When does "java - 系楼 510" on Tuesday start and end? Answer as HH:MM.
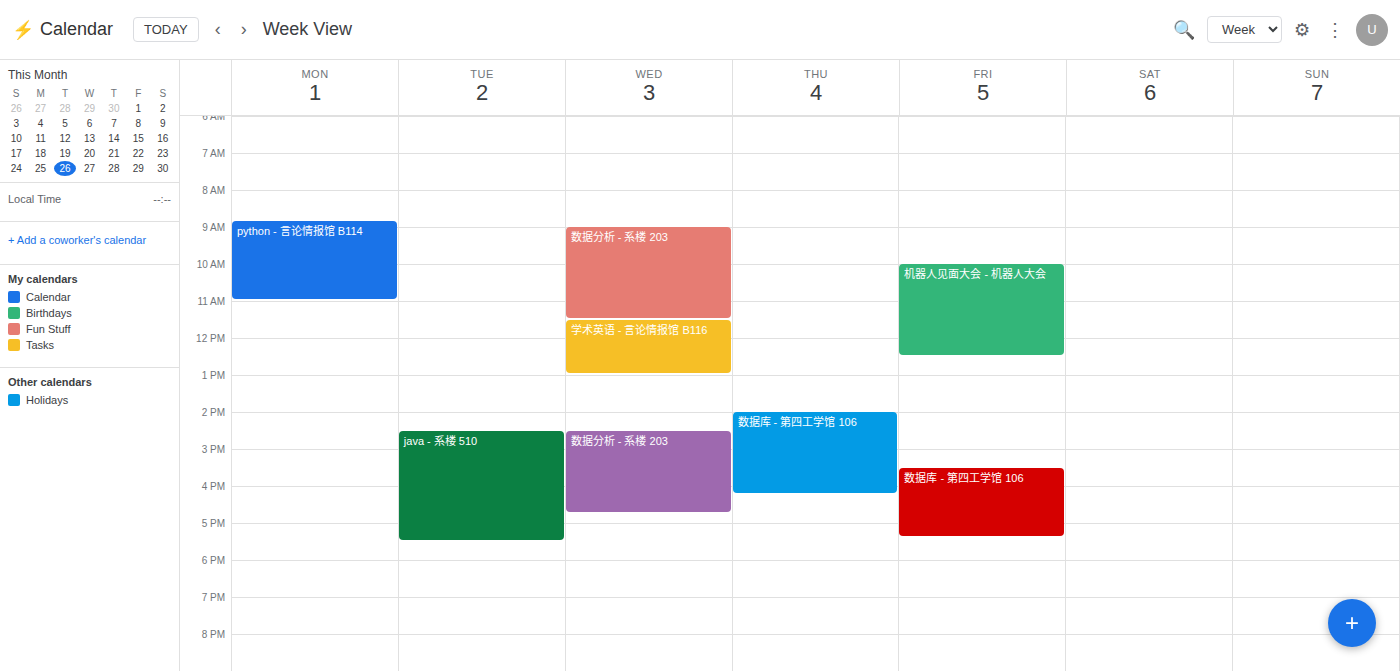
14:30 to 17:30